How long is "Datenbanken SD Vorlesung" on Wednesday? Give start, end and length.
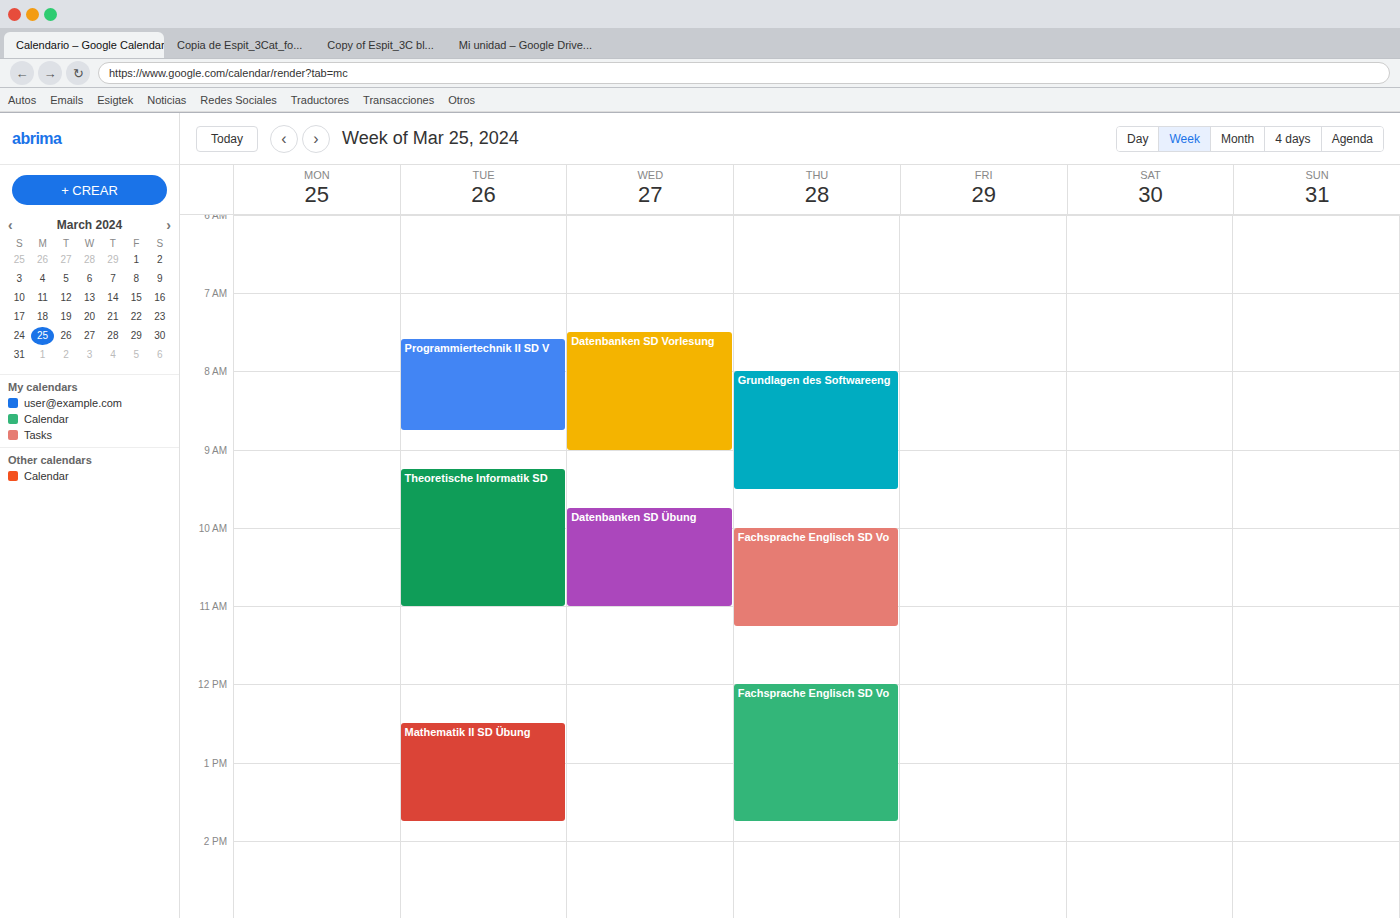
7:30 AM to 9:00 AM, 1 hour 30 minutes